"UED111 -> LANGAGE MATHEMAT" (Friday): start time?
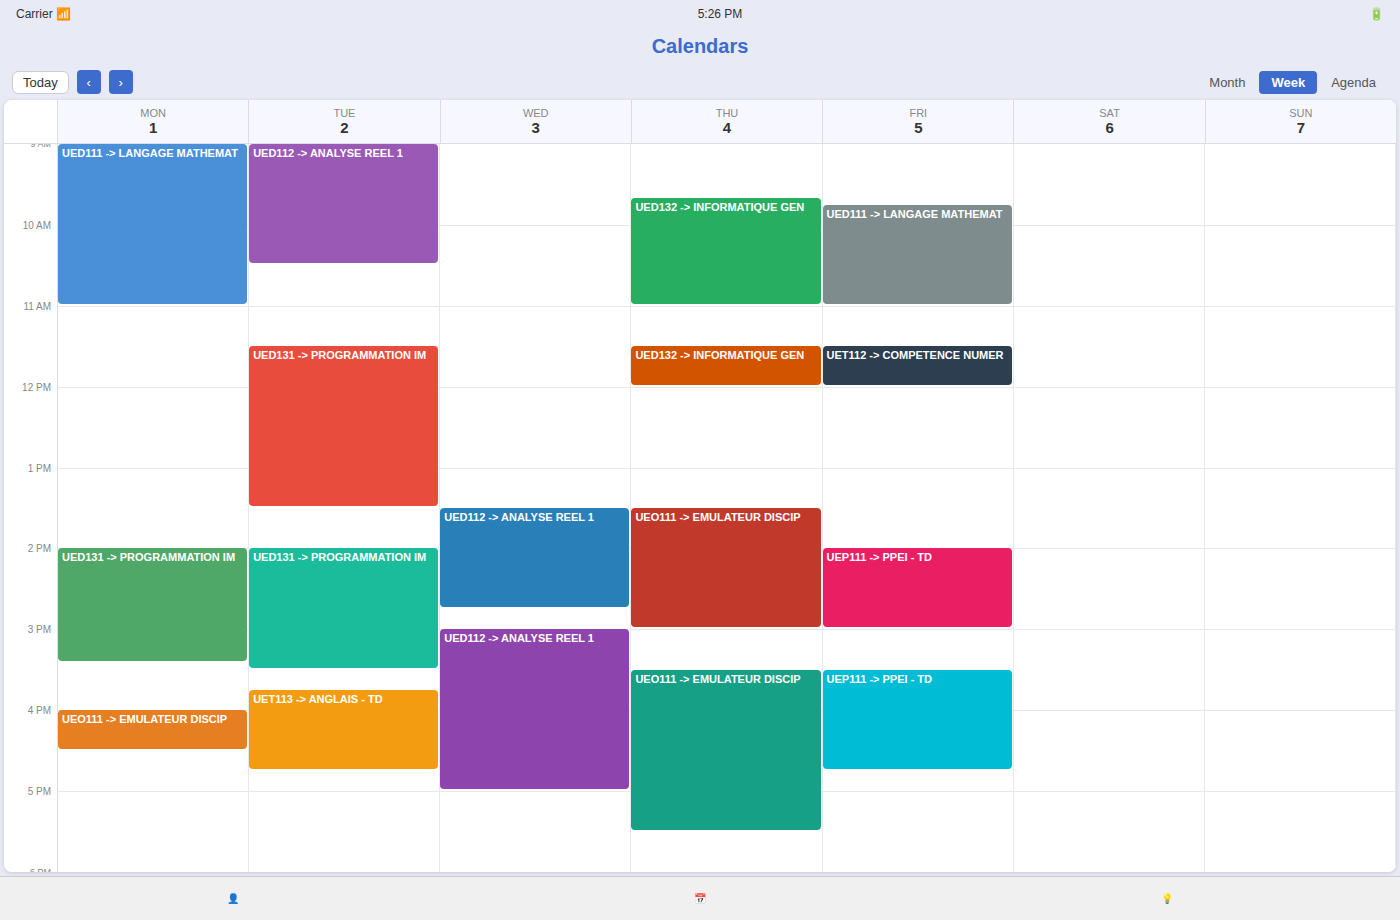
9:45 AM